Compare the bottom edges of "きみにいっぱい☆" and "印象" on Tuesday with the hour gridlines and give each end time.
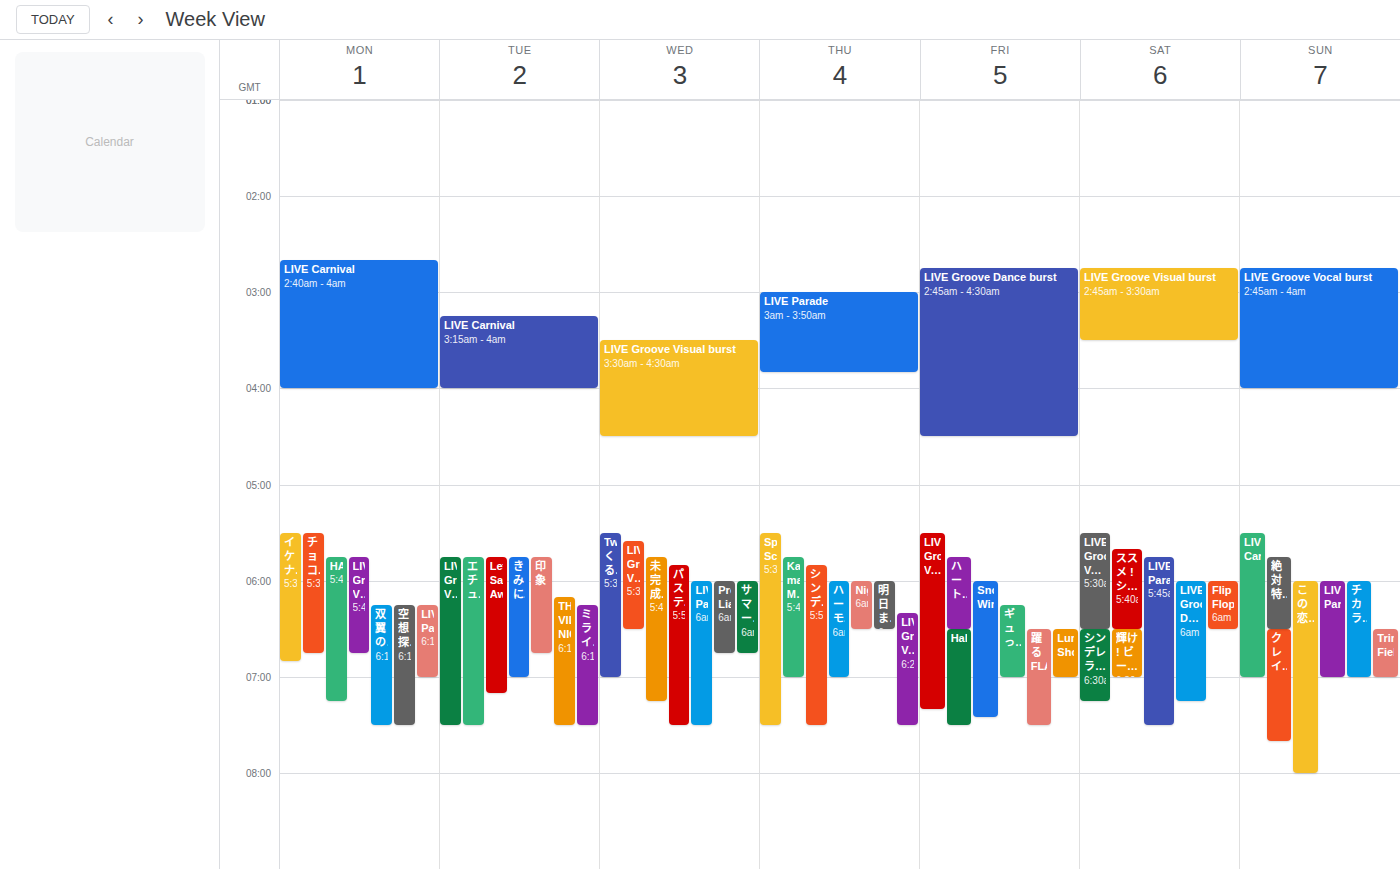
"きみにいっぱい☆": 7:00 AM, exactly on the 7 AM line. "印象": 6:45 AM, neither: three quarters of the way from the 6 AM line to the 7 AM line.